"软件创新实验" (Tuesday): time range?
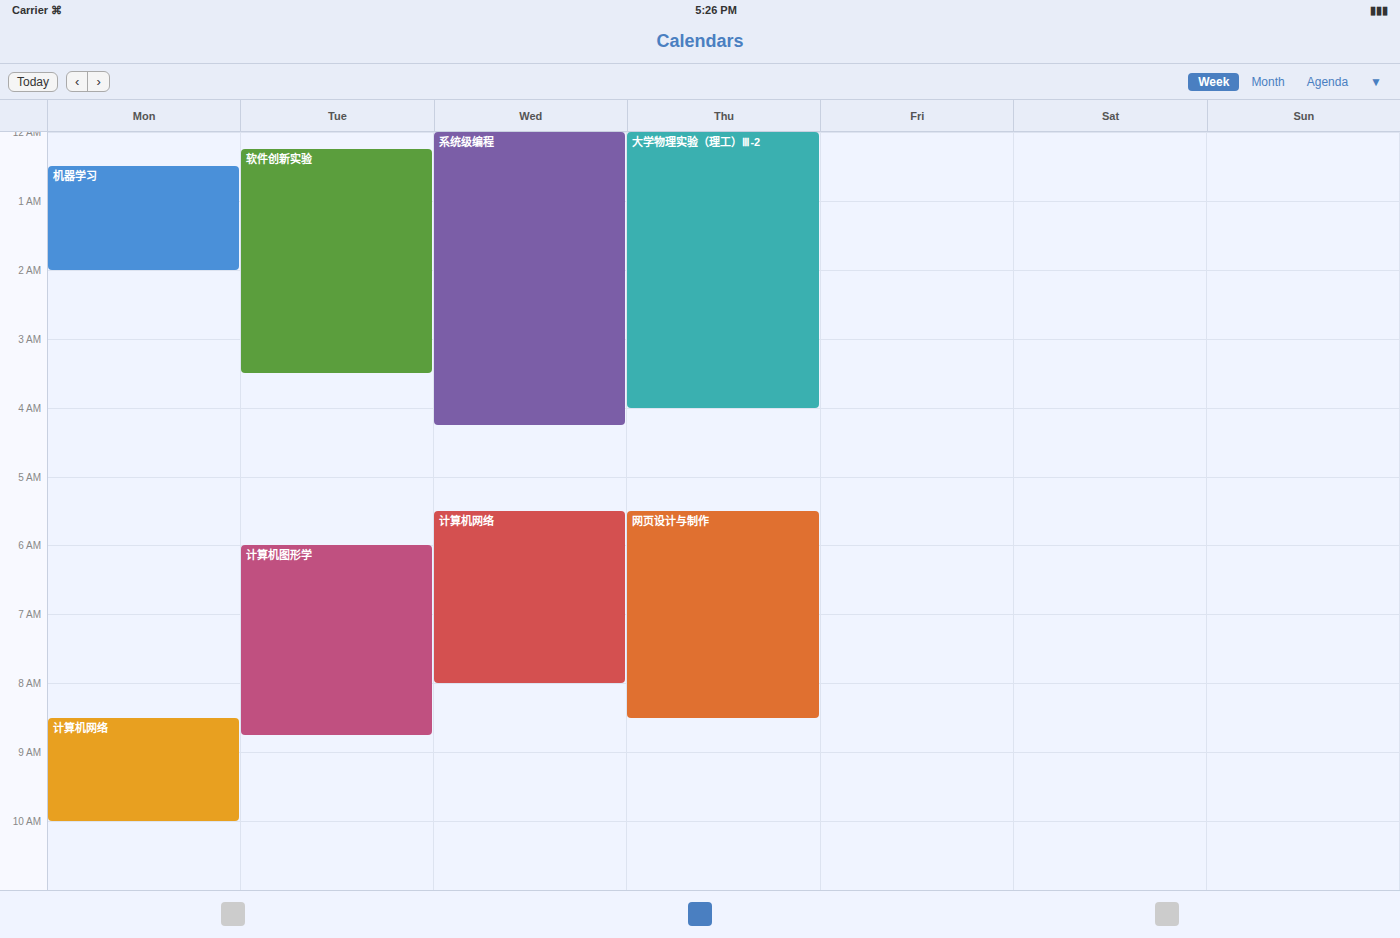
12:15 AM to 3:30 AM